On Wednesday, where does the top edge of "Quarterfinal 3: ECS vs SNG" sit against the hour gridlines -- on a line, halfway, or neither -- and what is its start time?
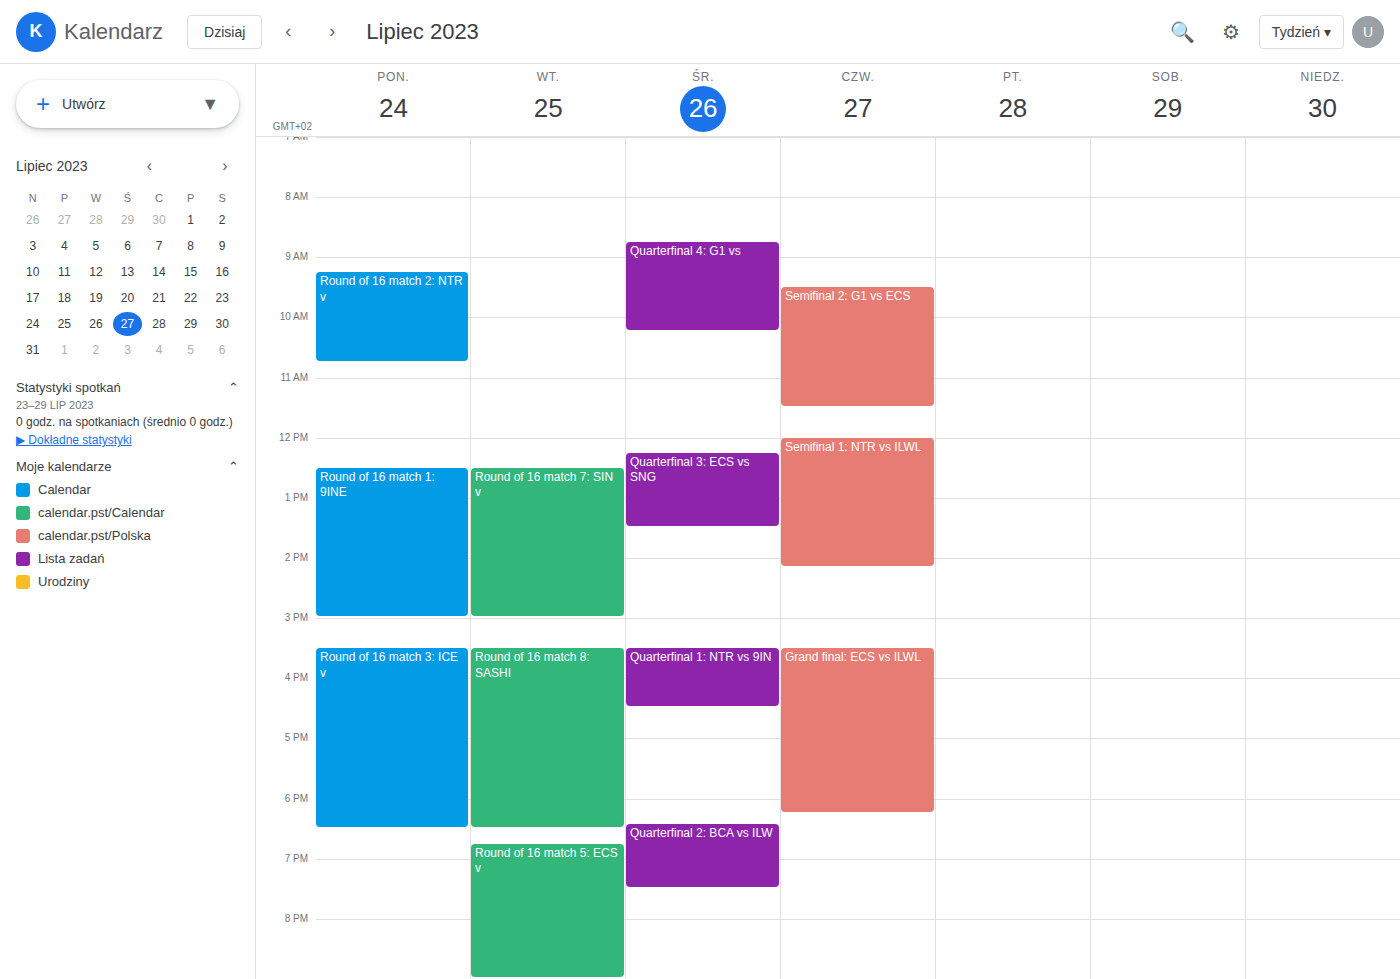
12:15 PM -- neither: a quarter of the way from the 12 PM line to the 1 PM line.